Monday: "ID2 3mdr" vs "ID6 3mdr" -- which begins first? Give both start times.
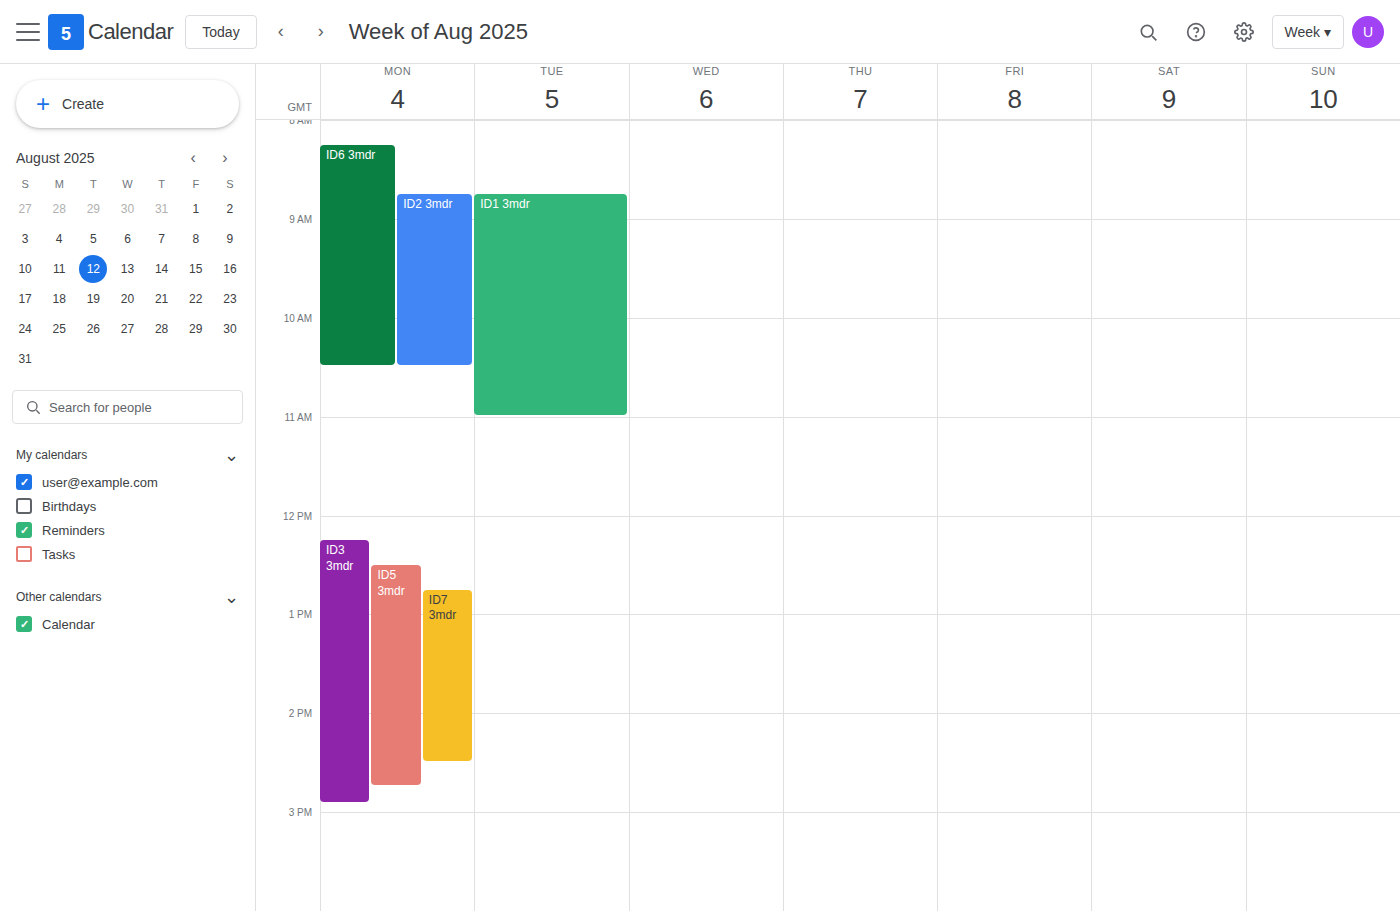
"ID6 3mdr" 8:15 AM; "ID2 3mdr" 8:45 AM.